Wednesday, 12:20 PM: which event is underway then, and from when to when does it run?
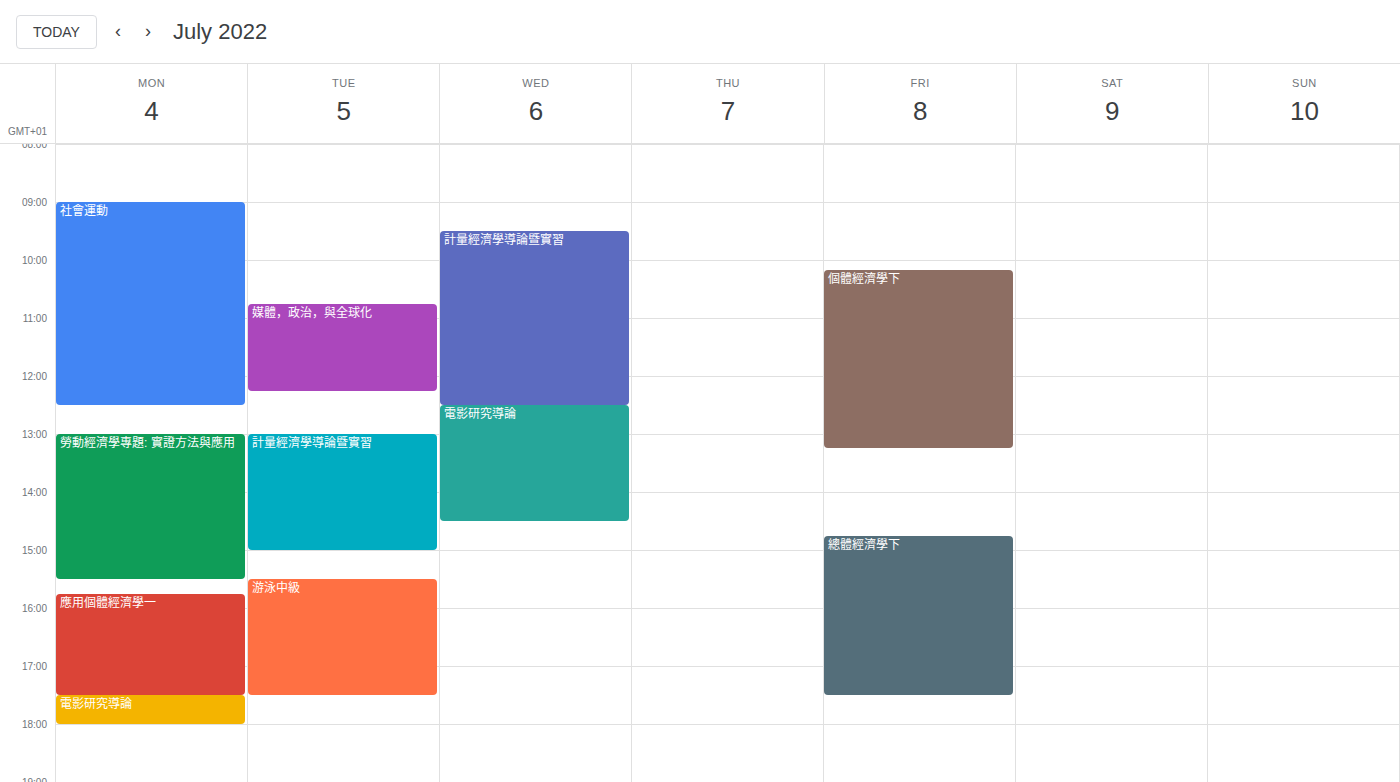
"計量經濟學導論暨實習", 9:30 AM to 12:30 PM